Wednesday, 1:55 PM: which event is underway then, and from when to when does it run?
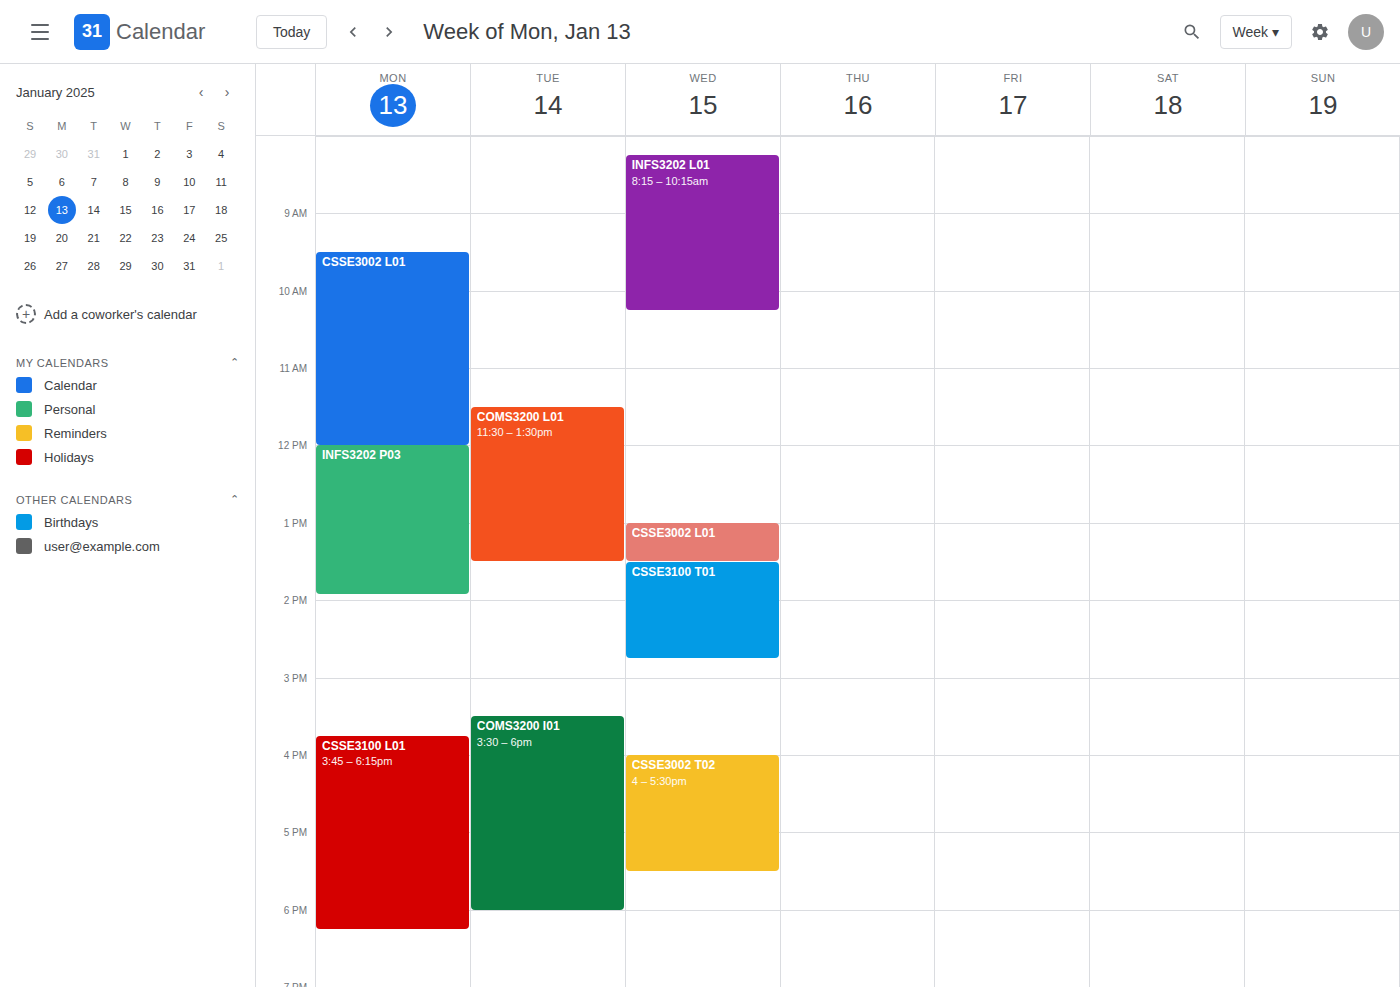
"CSSE3100 T01", 1:30 PM to 2:45 PM